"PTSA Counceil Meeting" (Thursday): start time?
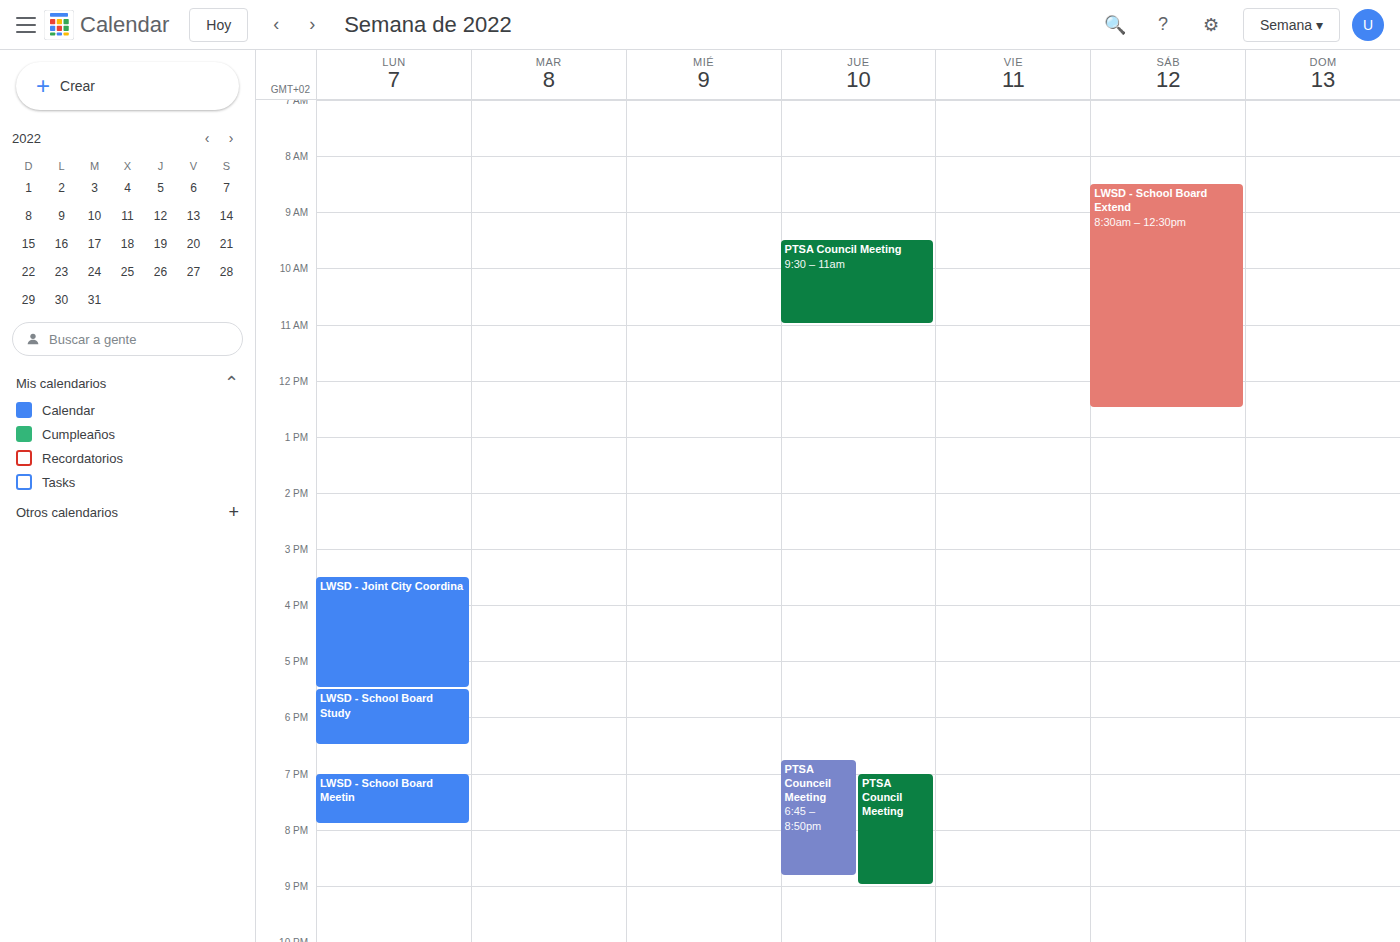
6:45 PM